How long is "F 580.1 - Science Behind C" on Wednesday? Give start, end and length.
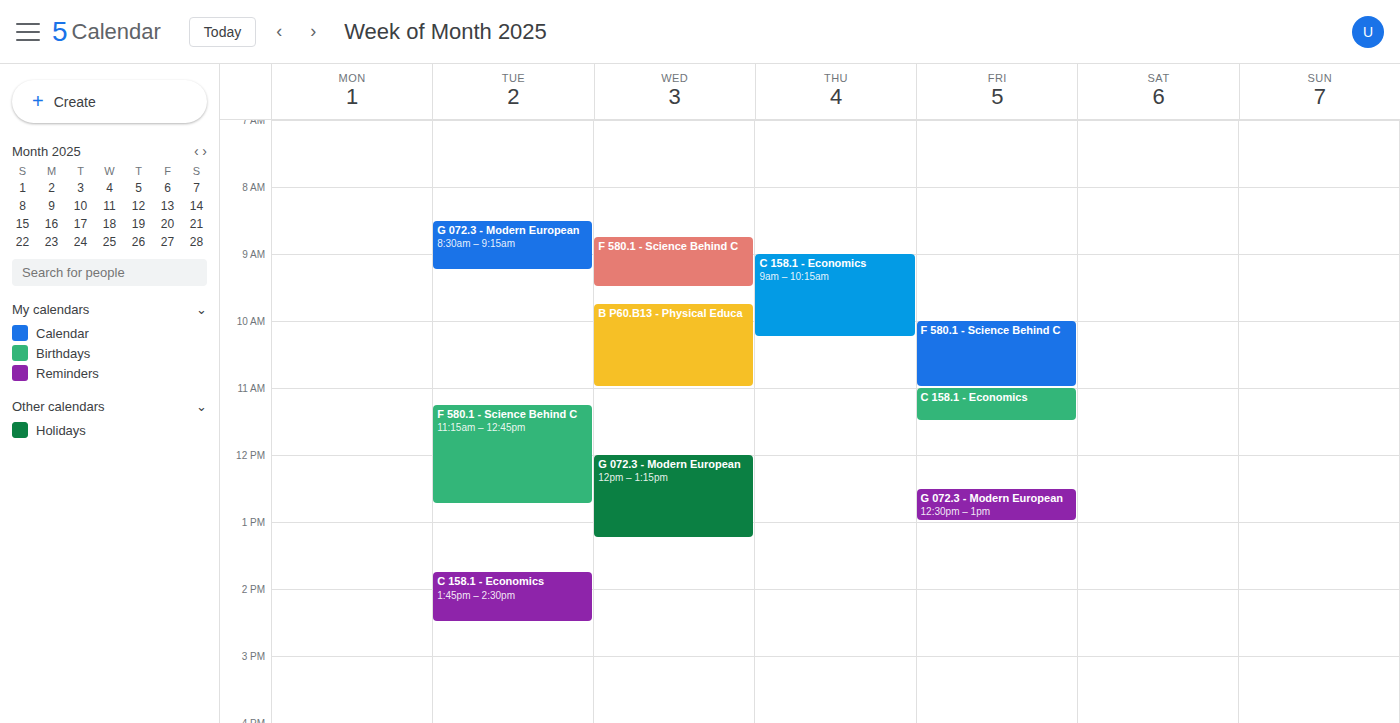
8:45 AM to 9:30 AM, 45 minutes